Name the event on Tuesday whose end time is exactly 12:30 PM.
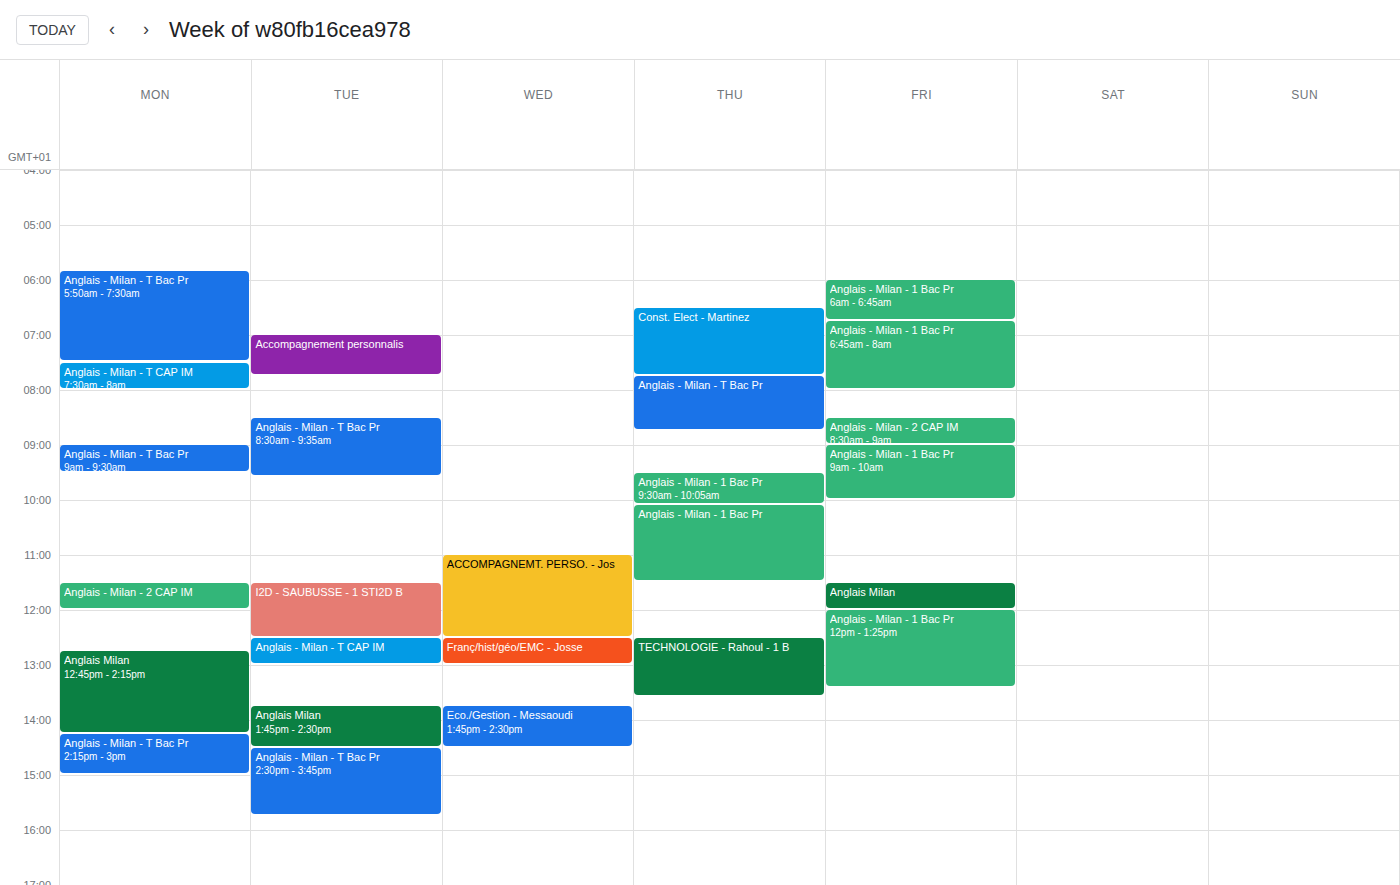
"I2D - SAUBUSSE - 1 STI2D B"